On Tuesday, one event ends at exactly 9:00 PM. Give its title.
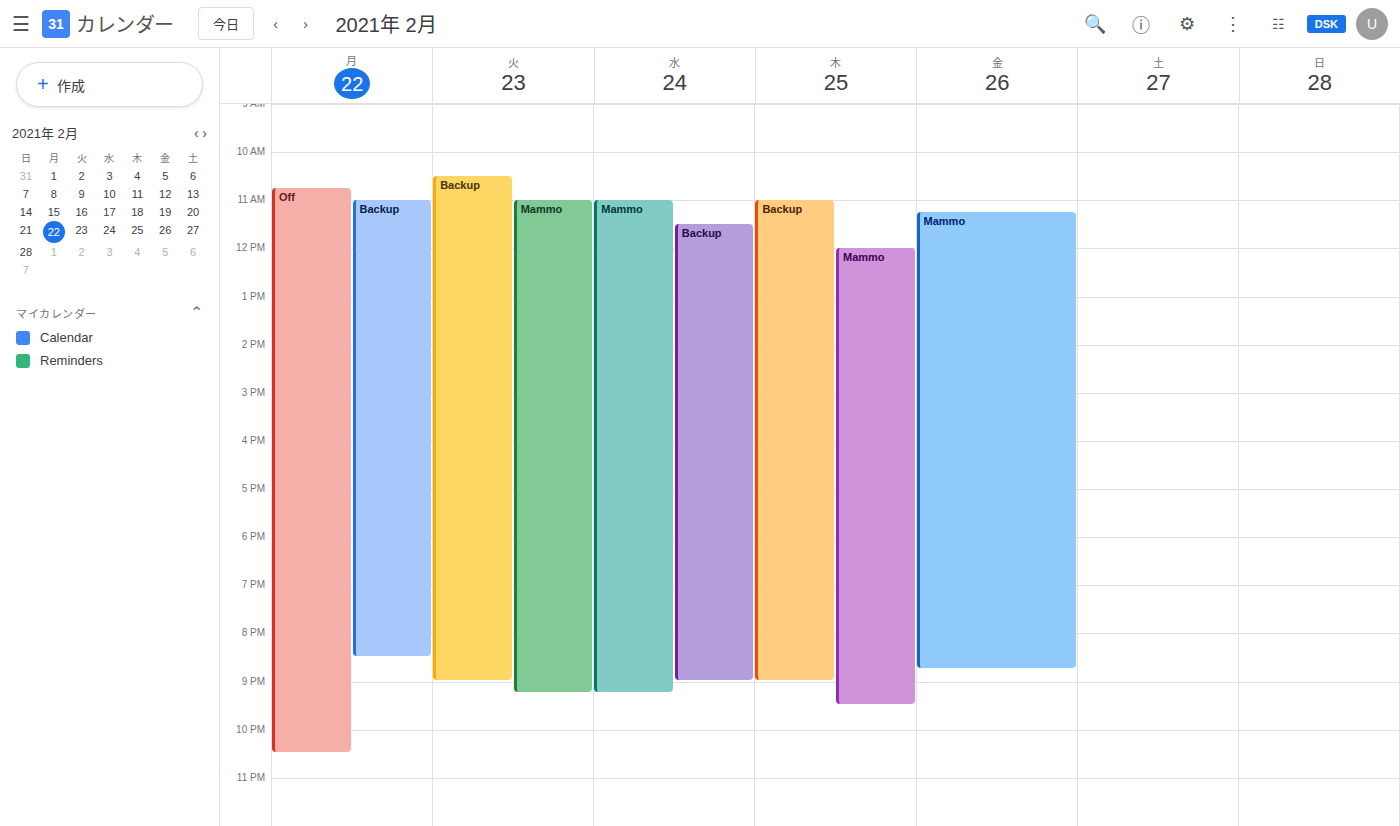
"Backup"